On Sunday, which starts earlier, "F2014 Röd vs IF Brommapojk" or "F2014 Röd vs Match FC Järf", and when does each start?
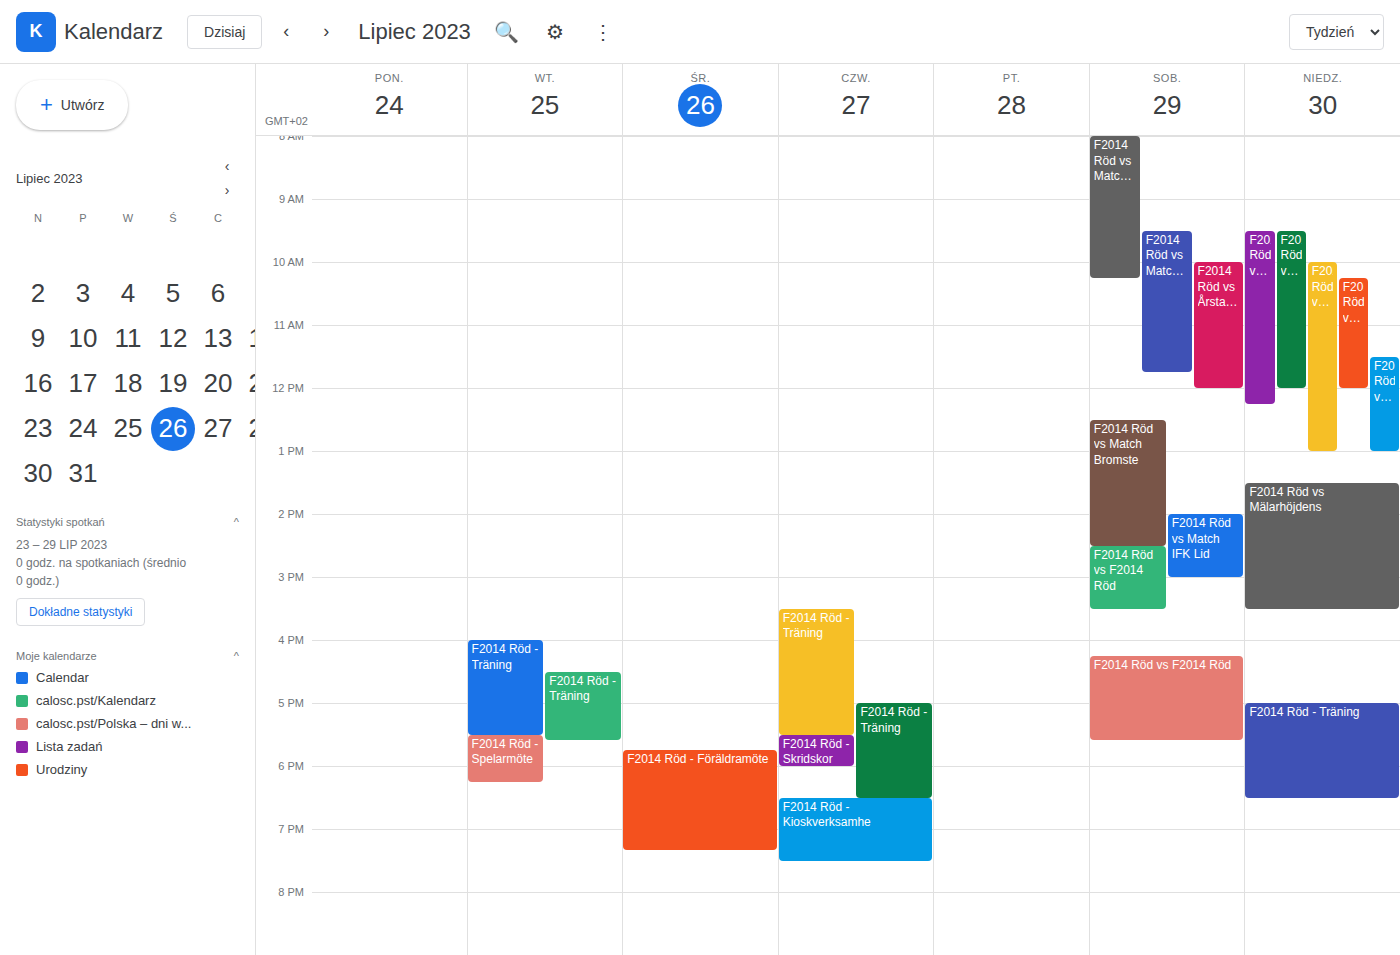
"F2014 Röd vs IF Brommapojk" 10:15 AM; "F2014 Röd vs Match FC Järf" 11:30 AM.